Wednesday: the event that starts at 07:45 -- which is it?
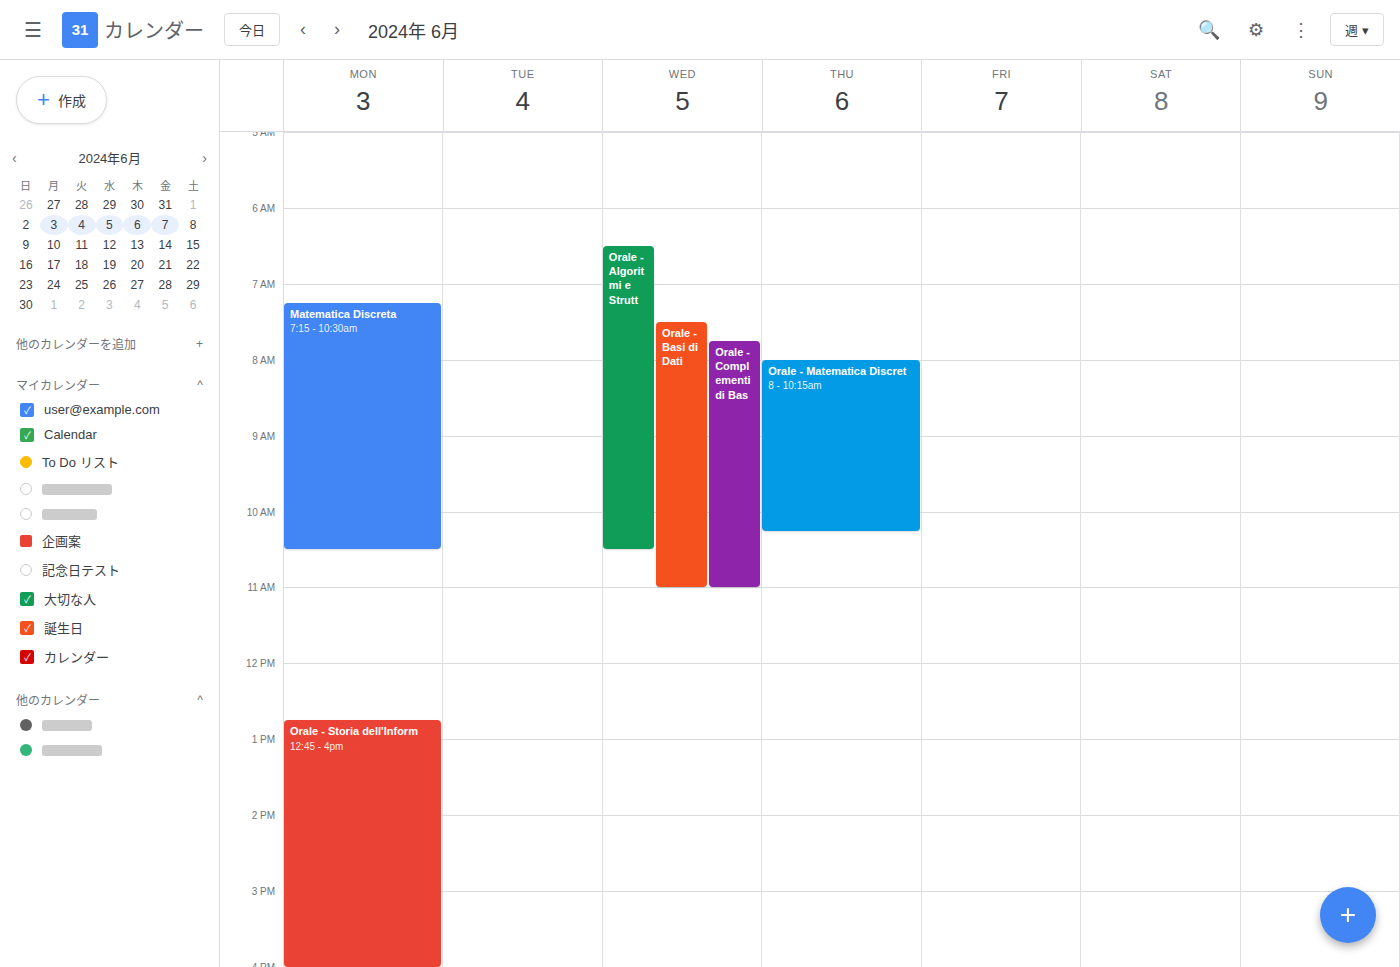
"Orale - Complementi di Bas"